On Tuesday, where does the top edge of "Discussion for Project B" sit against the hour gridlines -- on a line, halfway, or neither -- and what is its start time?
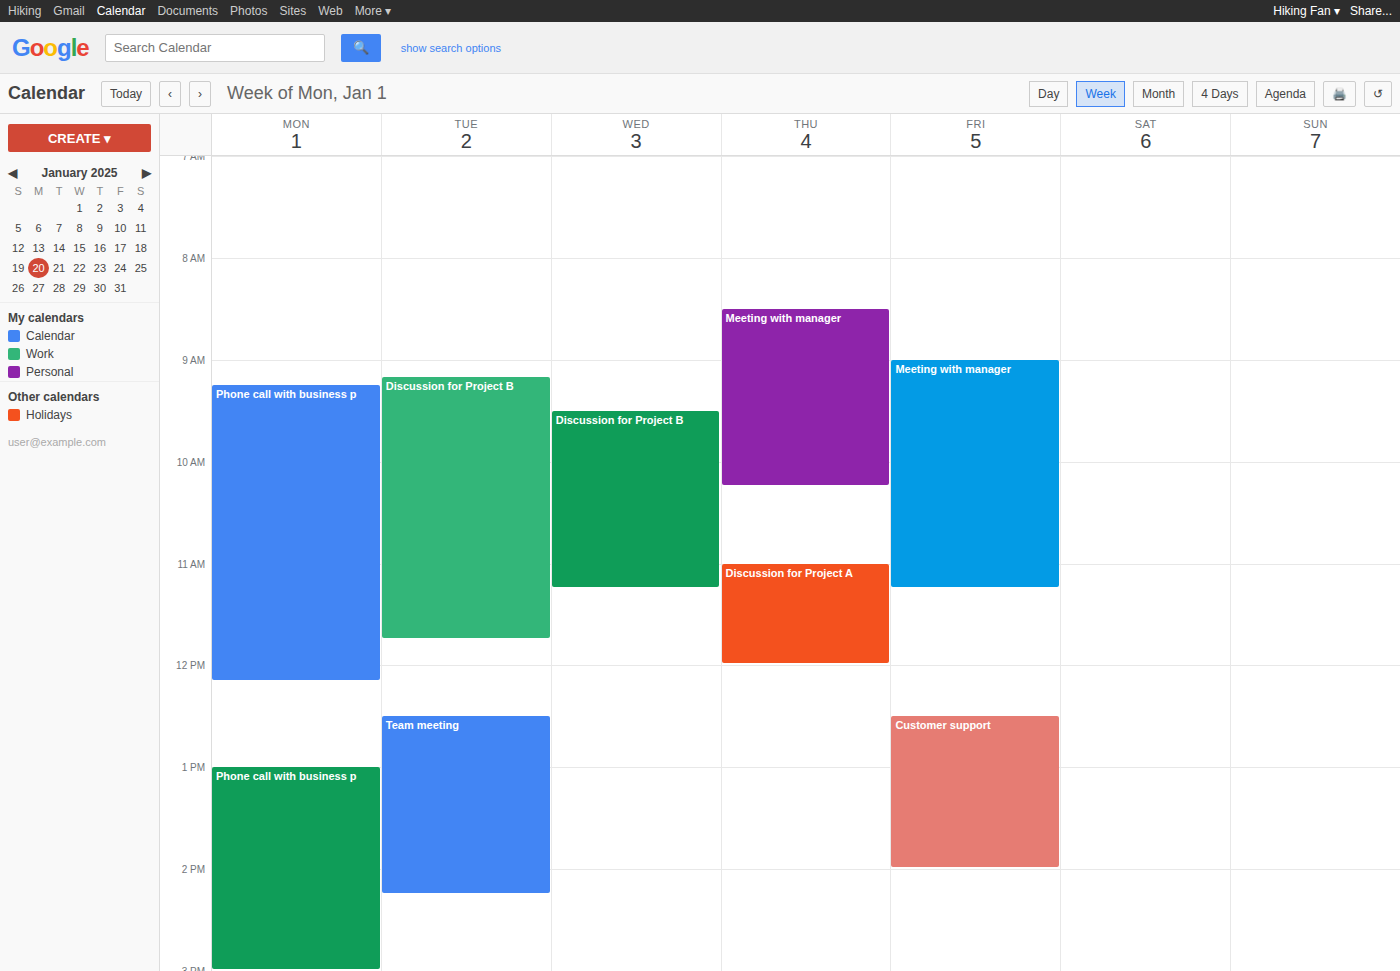
9:10 AM -- neither: 10 minutes below the 9 AM line and 50 minutes above the 10 AM line.